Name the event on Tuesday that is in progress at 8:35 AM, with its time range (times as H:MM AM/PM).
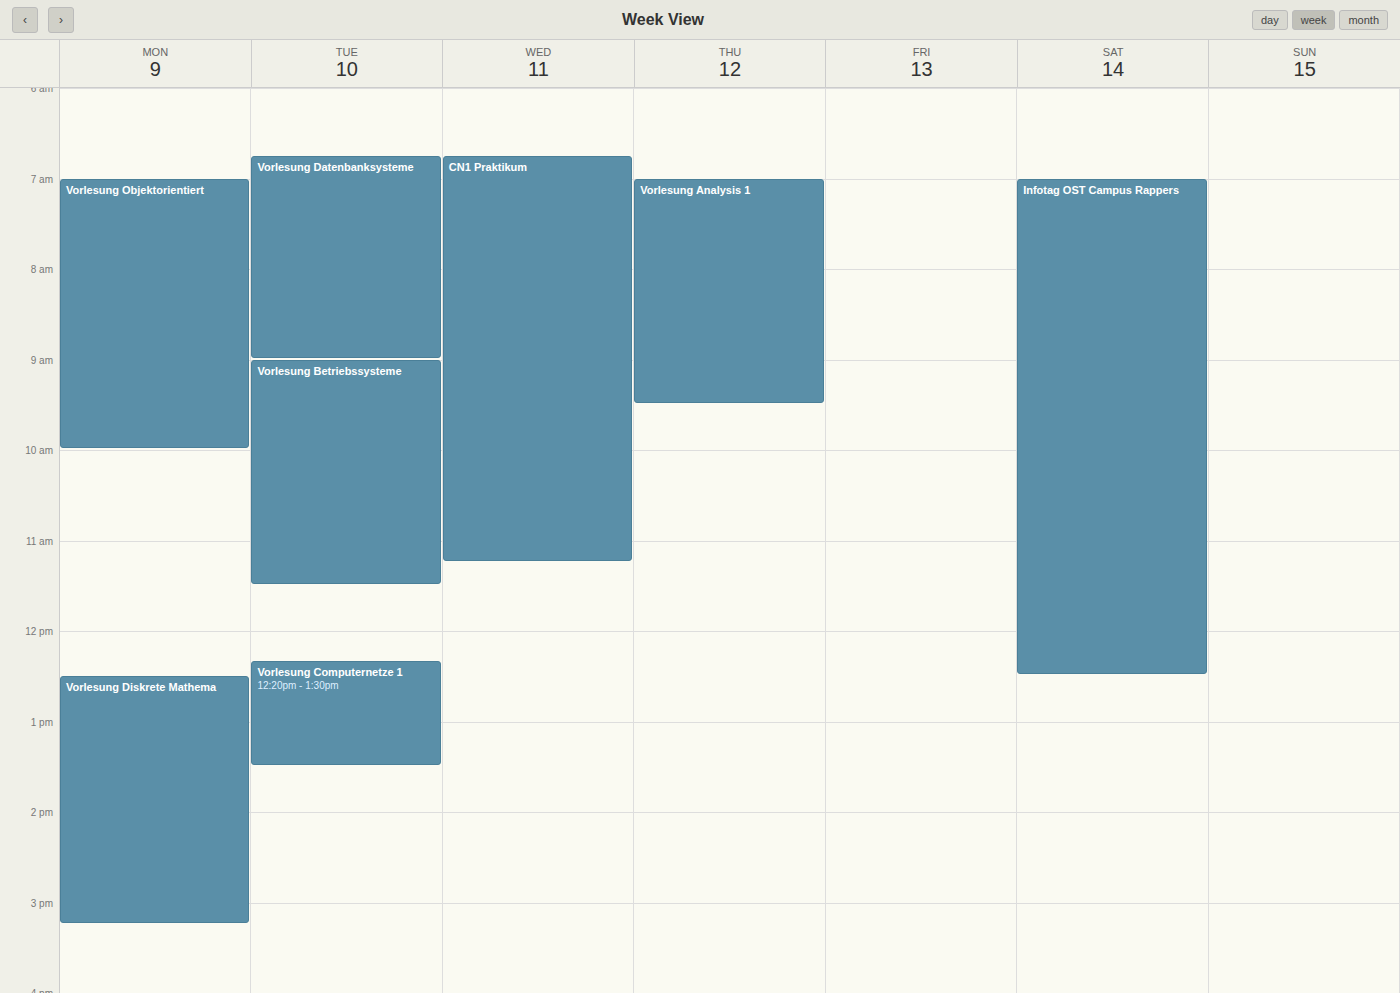
"Vorlesung Datenbanksysteme", 6:45 AM to 9:00 AM